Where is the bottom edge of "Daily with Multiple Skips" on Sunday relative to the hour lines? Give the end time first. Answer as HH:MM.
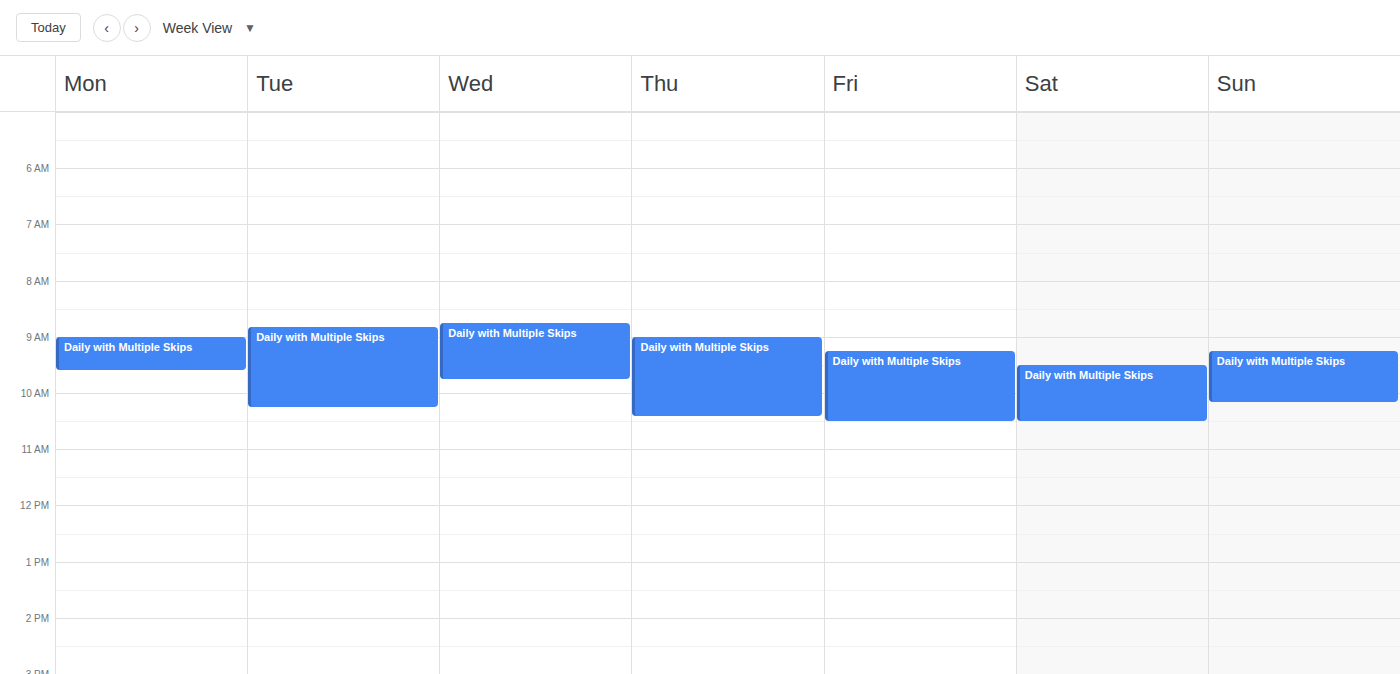
10:10 -- neither: 10 minutes below the 10:00 line and 50 minutes above the 11:00 line.